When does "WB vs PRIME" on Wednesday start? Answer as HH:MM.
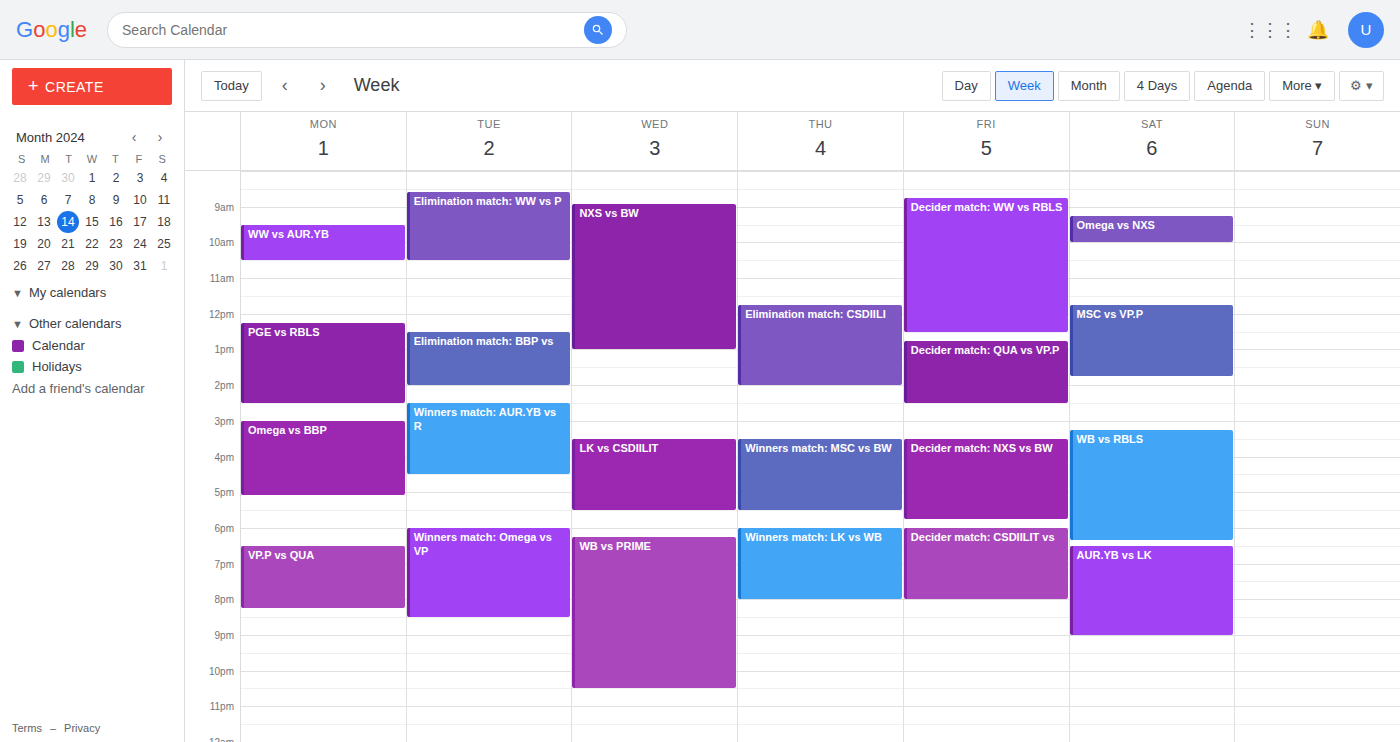
18:15